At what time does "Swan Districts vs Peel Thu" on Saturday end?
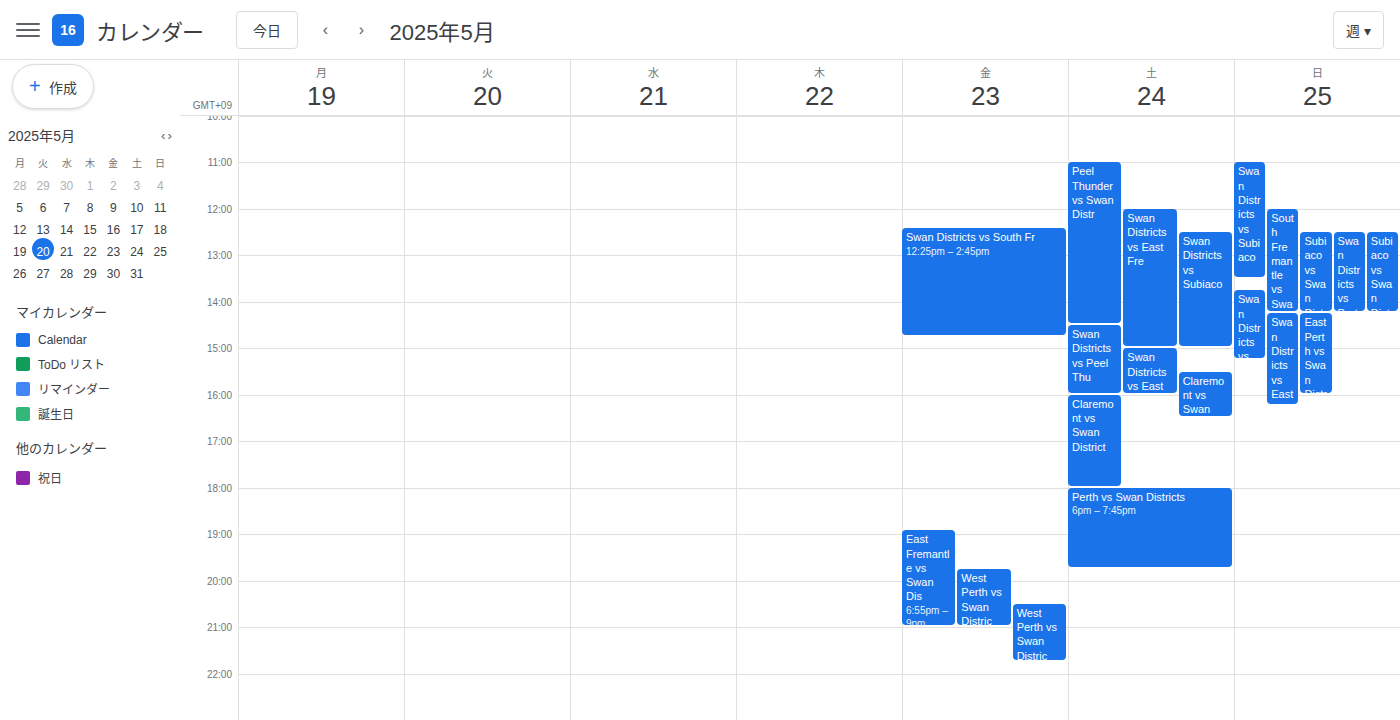
4:00 PM